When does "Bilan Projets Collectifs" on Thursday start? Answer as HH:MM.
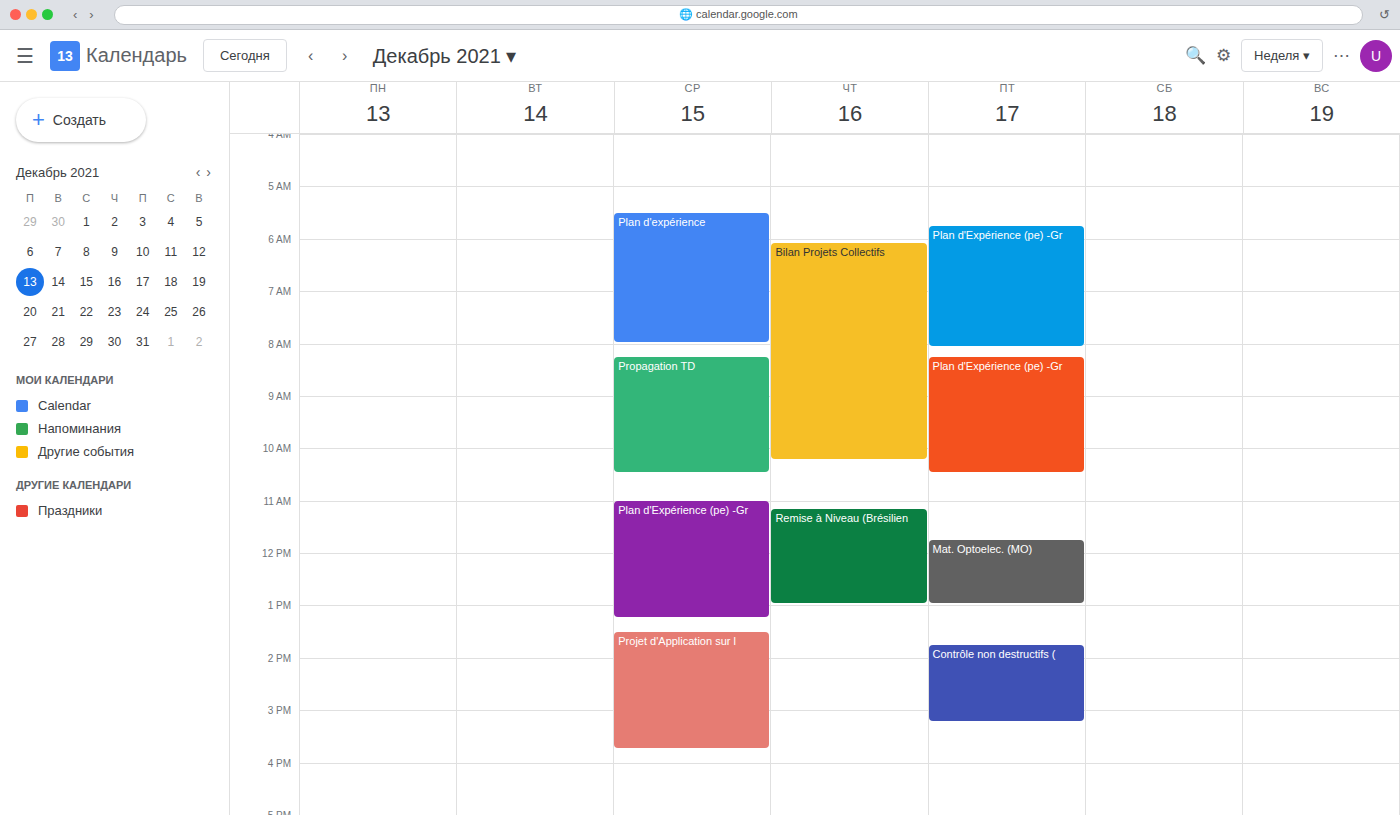
06:05